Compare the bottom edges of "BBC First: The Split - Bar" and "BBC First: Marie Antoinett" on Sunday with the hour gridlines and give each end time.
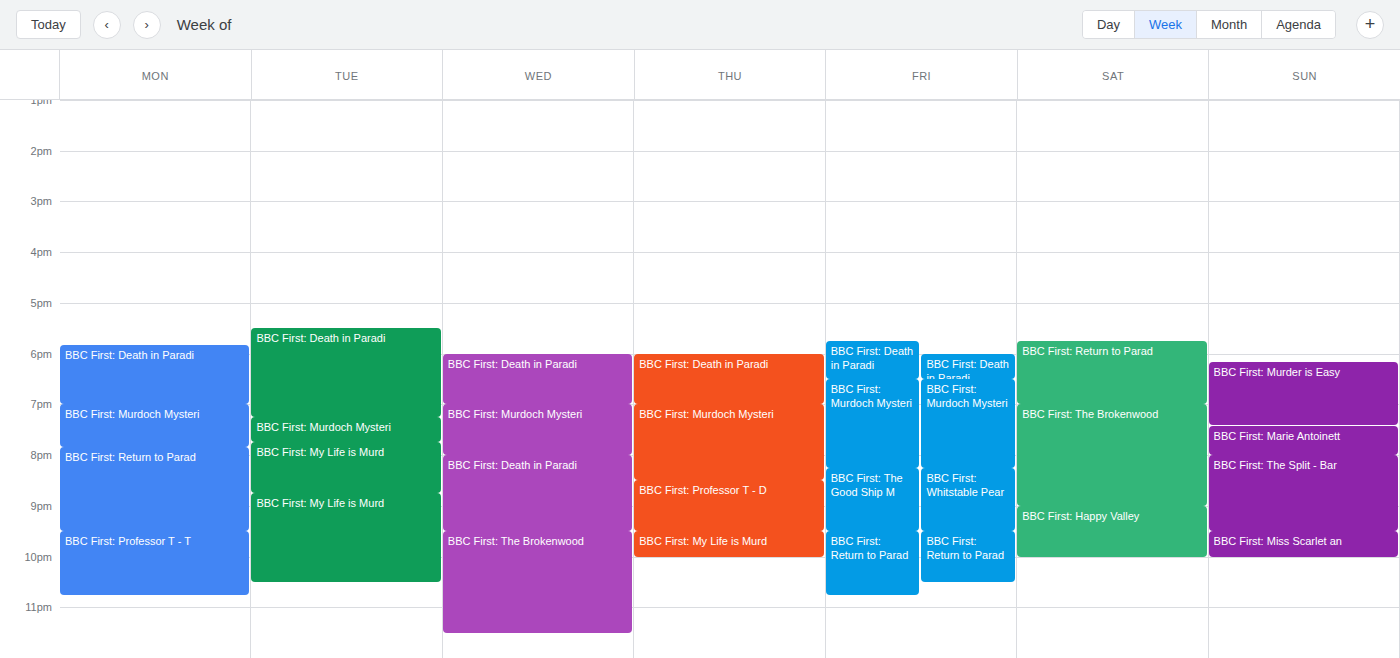
"BBC First: The Split - Bar": 9:30 PM, halfway between the 9 PM and 10 PM lines. "BBC First: Marie Antoinett": 8:00 PM, exactly on the 8 PM line.